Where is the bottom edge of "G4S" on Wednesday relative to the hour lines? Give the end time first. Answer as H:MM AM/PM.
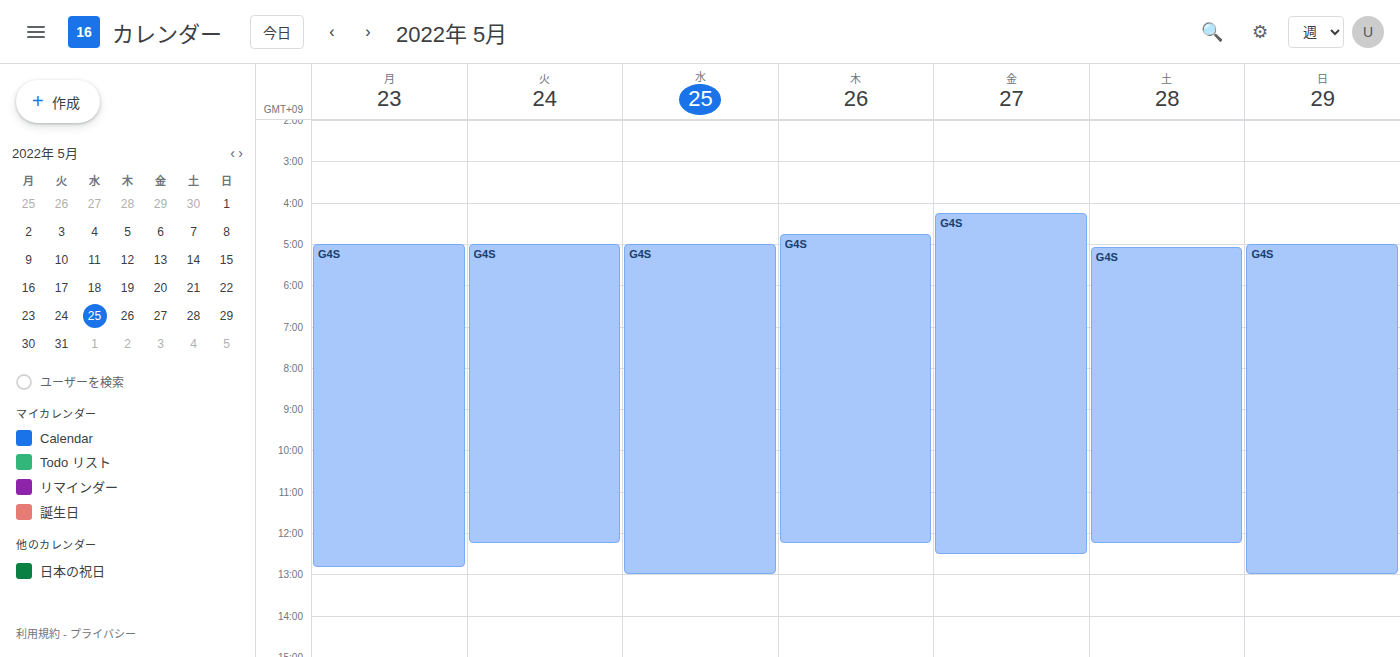
1:00 PM -- exactly on the 1 PM line.